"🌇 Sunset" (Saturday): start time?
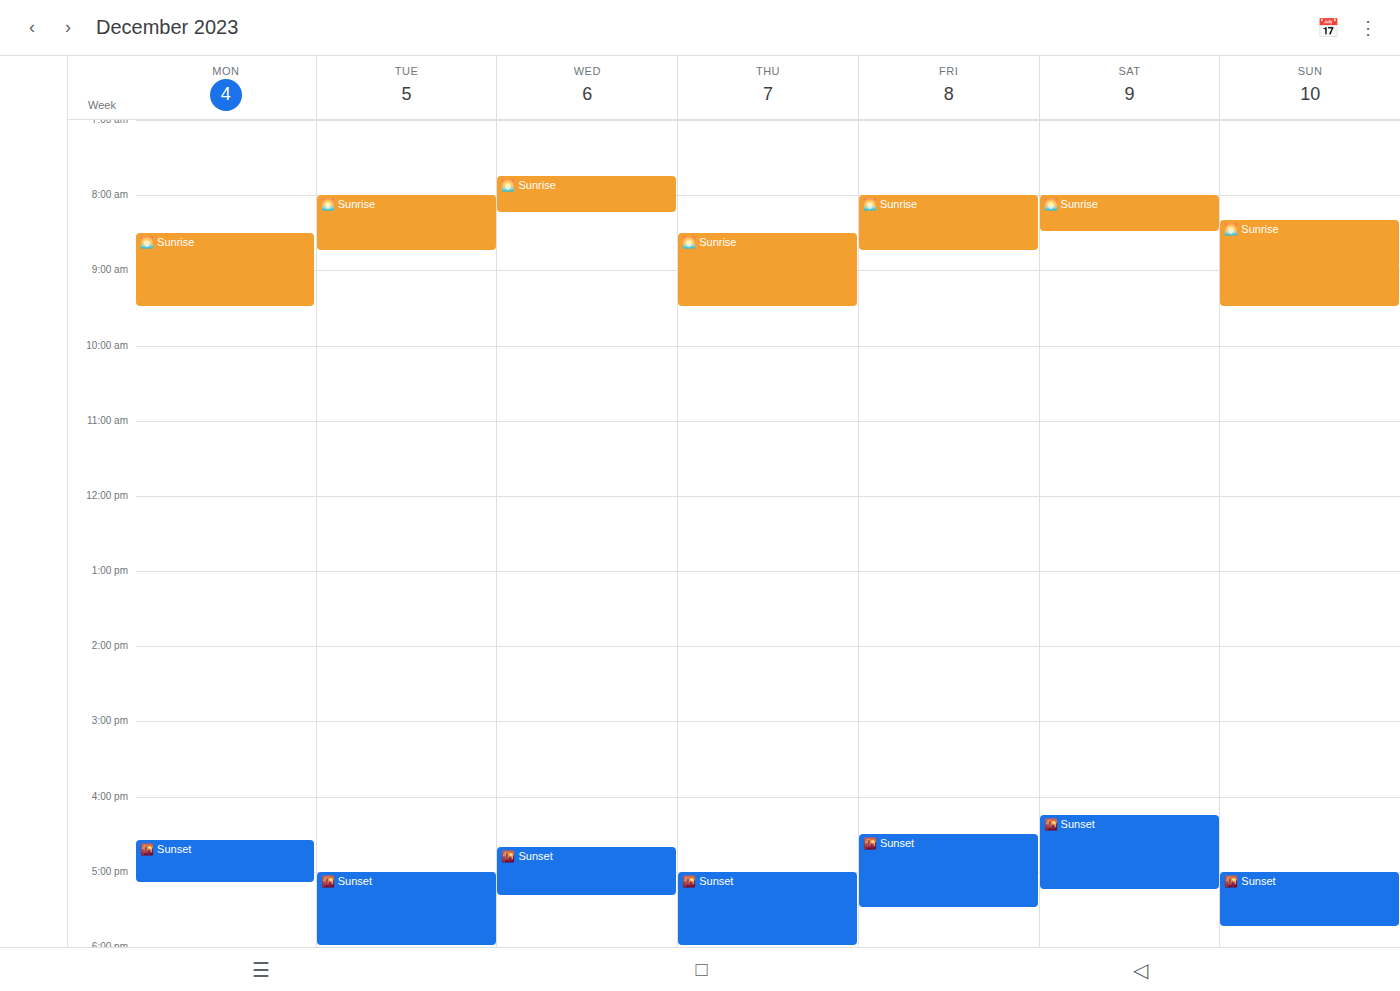
4:15 PM